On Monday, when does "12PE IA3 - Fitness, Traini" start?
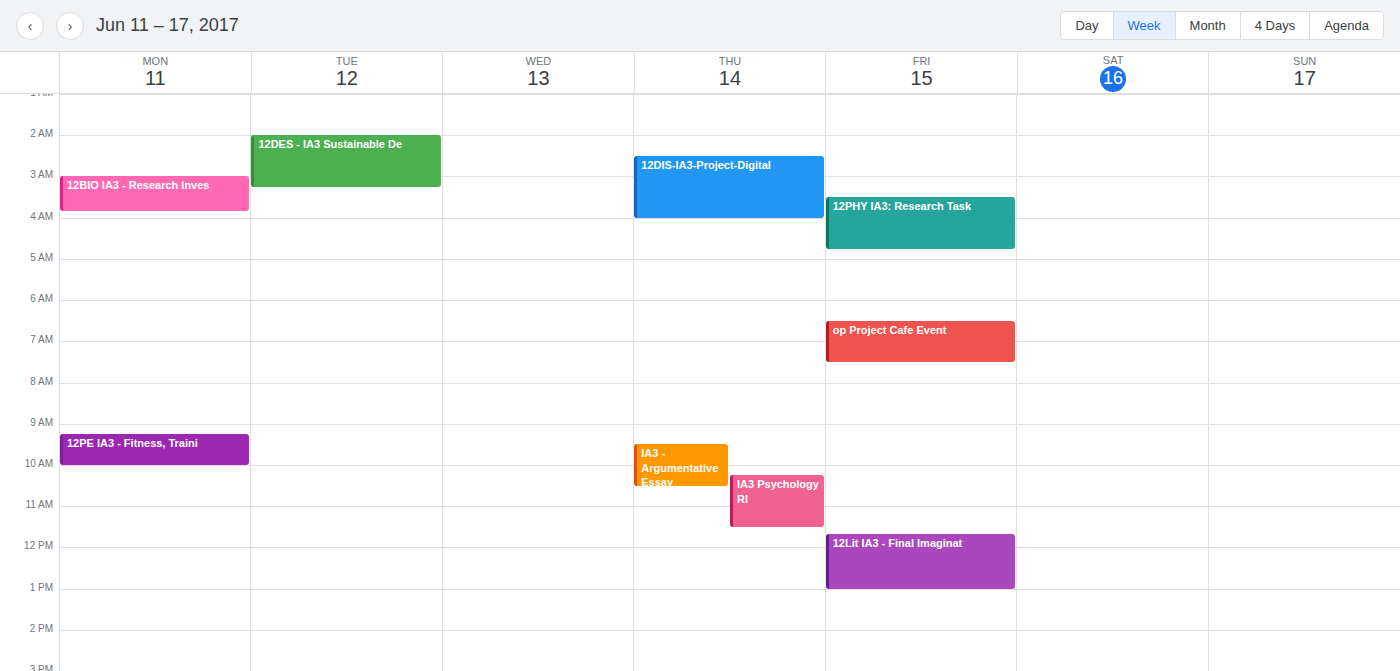
9:15 AM